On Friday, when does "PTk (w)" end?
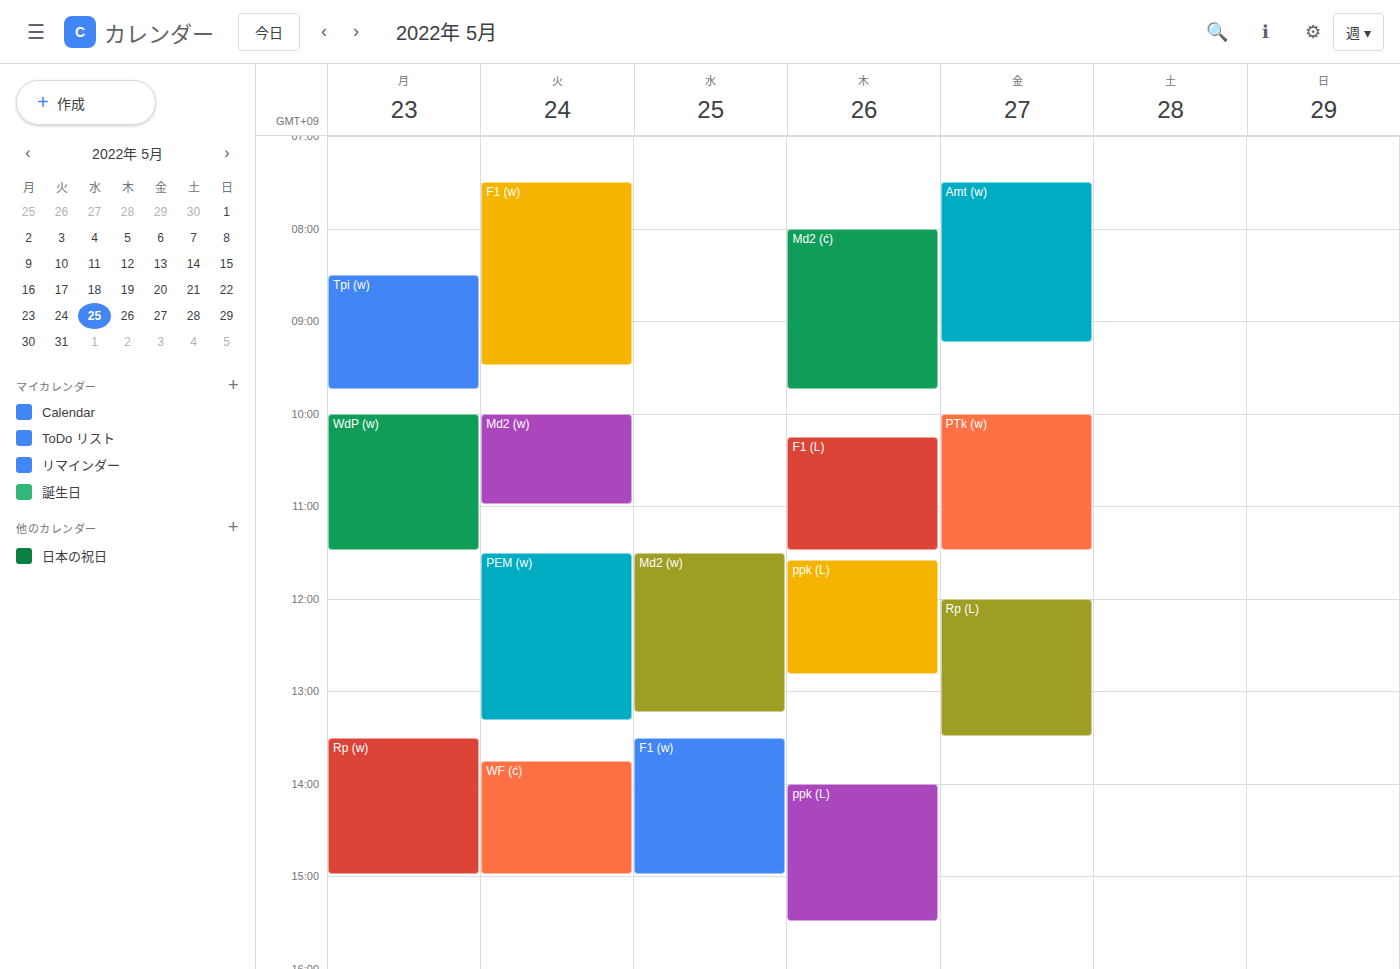
11:30 AM